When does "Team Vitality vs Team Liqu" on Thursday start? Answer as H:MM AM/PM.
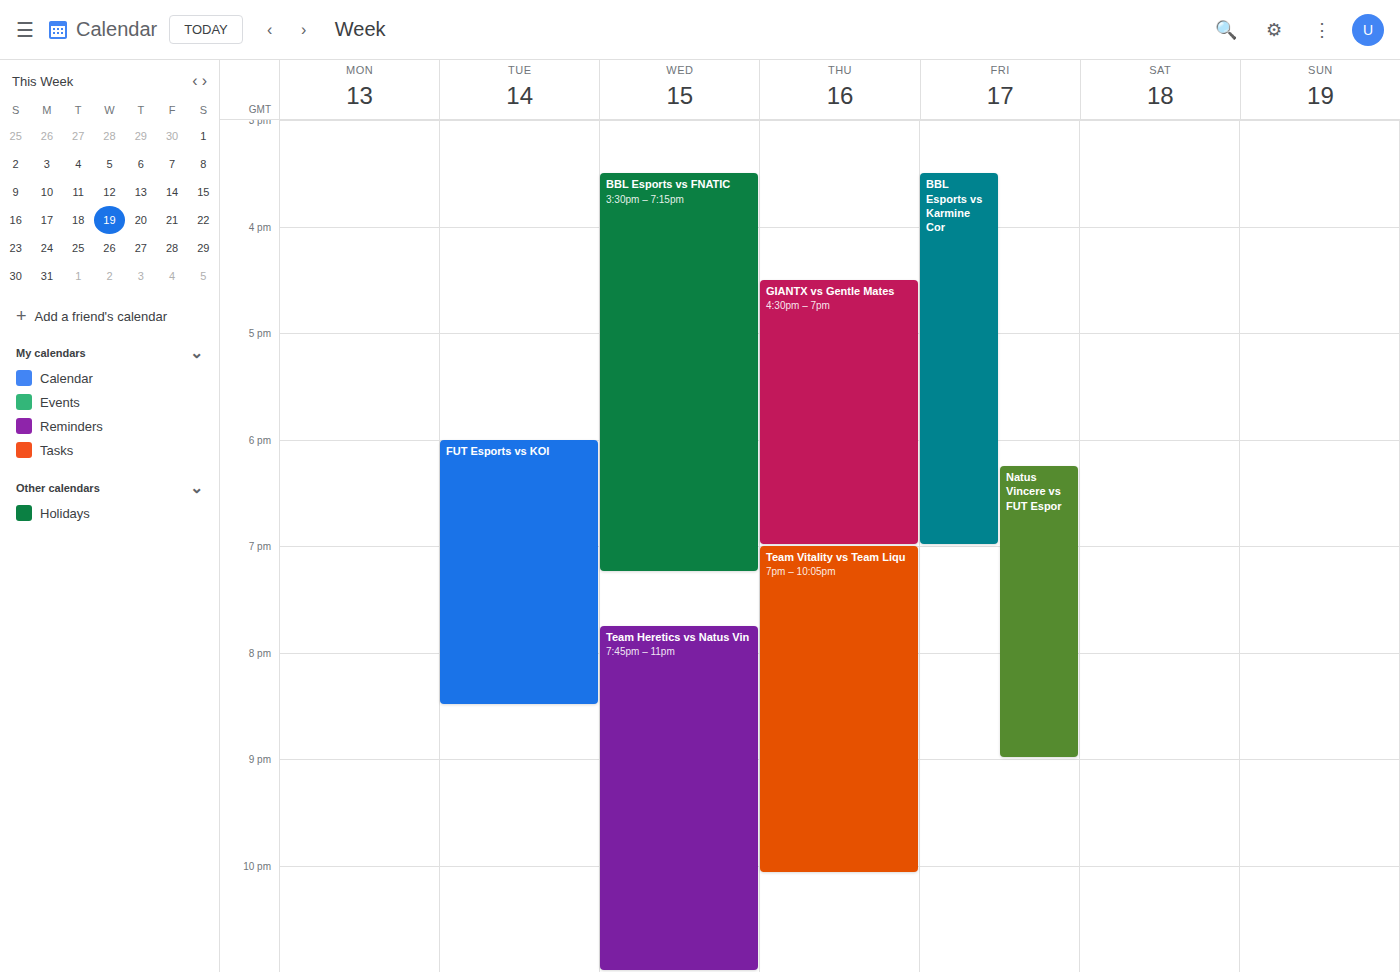
7:00 PM